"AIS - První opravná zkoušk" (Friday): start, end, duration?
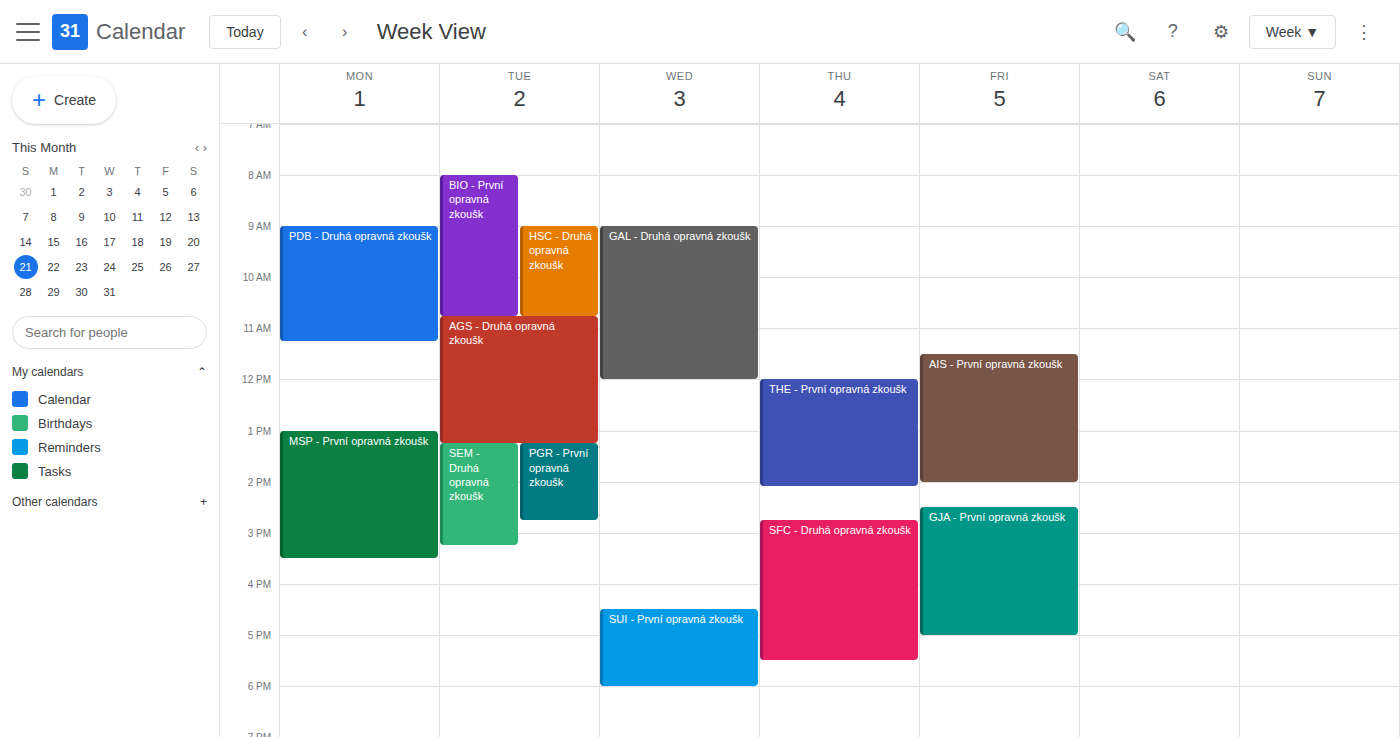
11:30 AM to 2:00 PM, 2 hours 30 minutes